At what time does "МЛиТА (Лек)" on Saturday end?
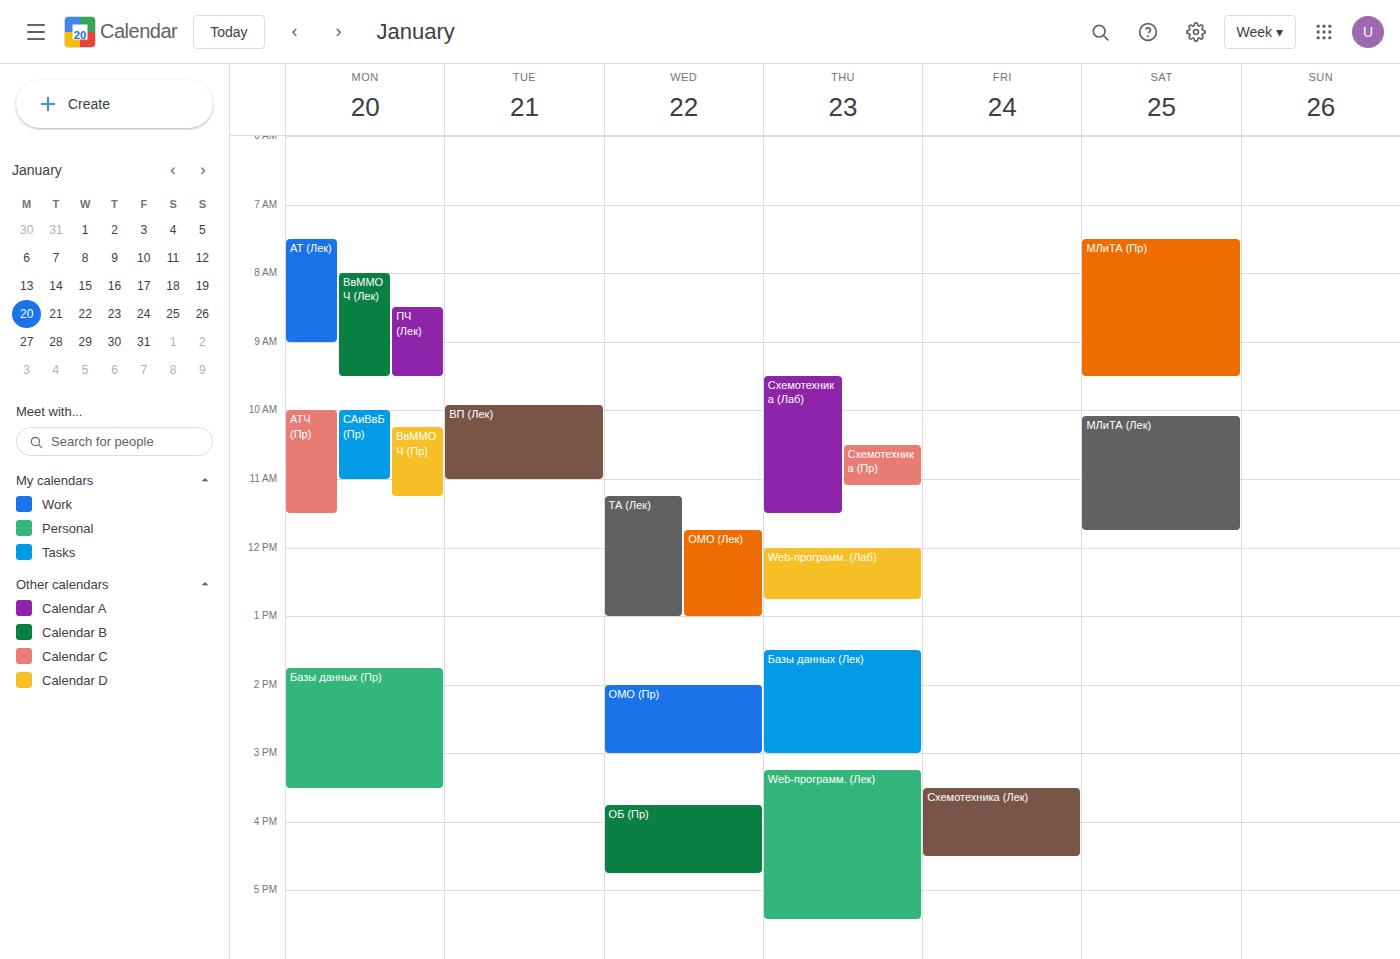
11:45 AM